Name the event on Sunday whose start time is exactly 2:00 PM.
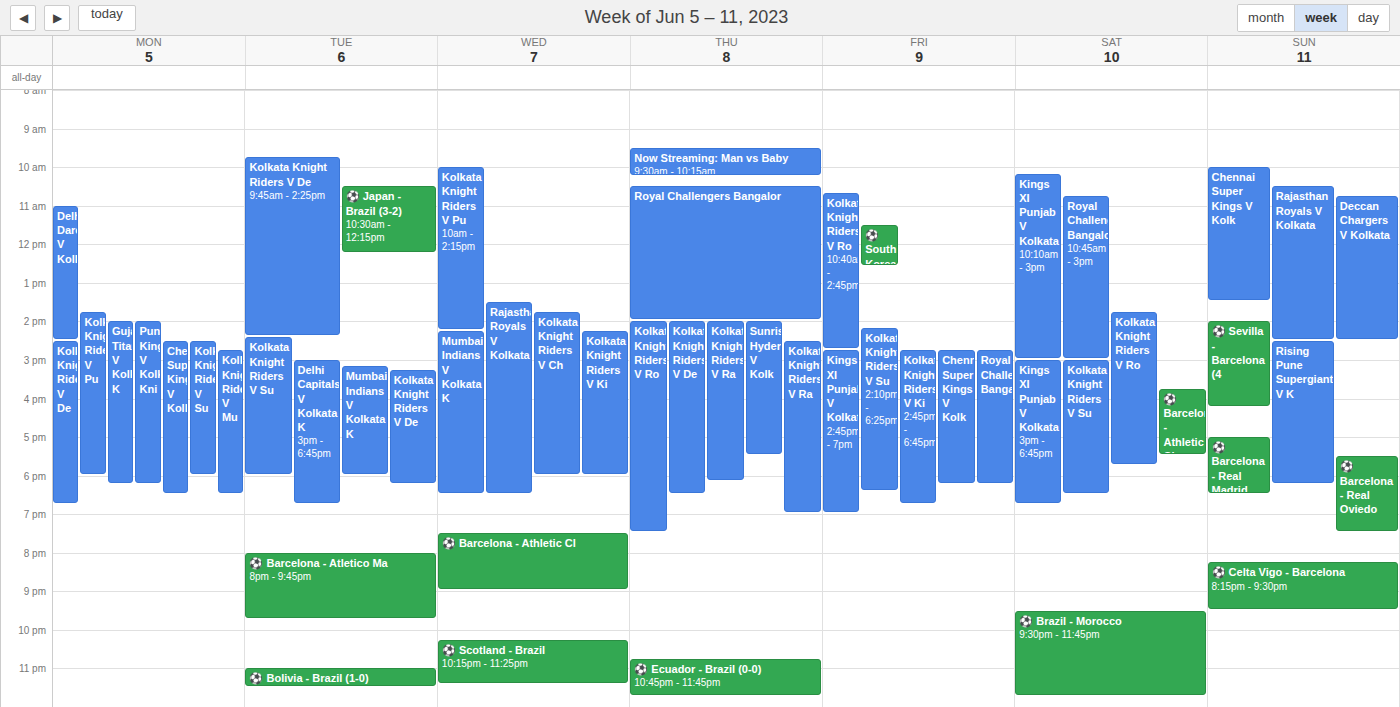
"⚽️ Sevilla - Barcelona (4"